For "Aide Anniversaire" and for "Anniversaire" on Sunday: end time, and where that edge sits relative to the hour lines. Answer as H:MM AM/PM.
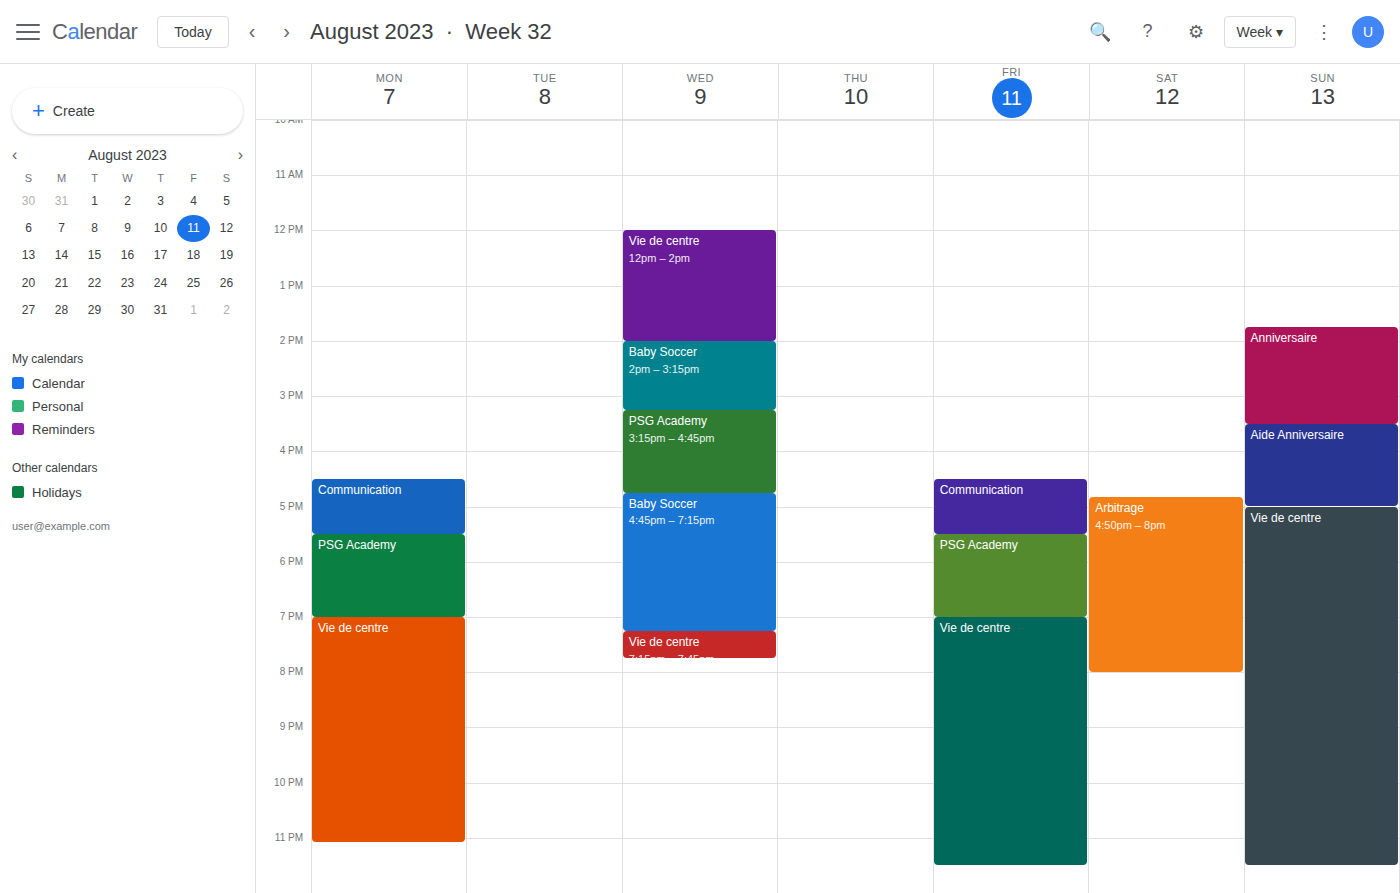
"Aide Anniversaire": 5:00 PM, exactly on the 5 PM line. "Anniversaire": 3:30 PM, halfway between the 3 PM and 4 PM lines.